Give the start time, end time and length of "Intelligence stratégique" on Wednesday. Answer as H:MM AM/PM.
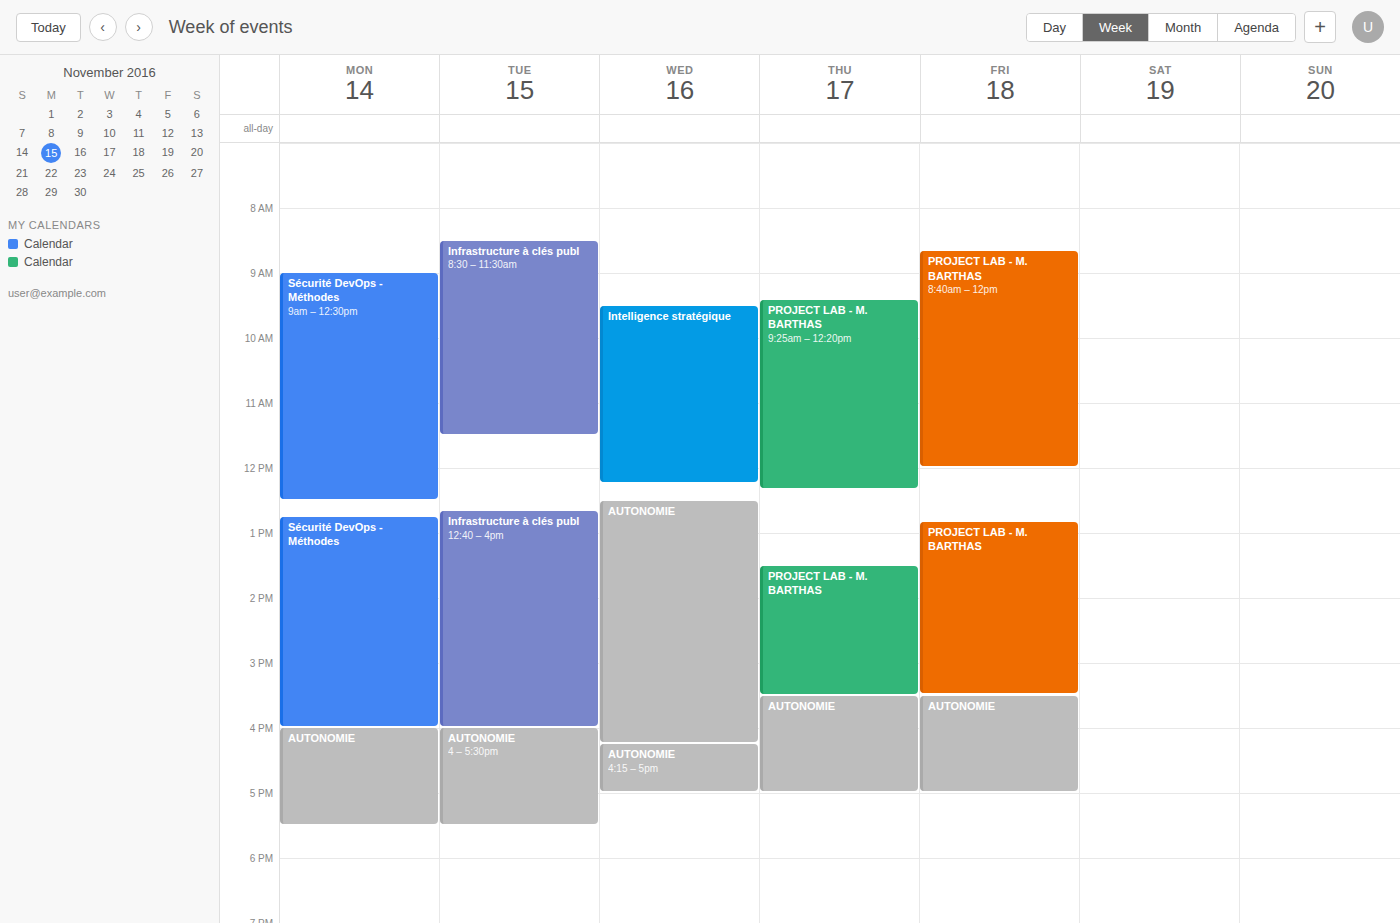
9:30 AM to 12:15 PM, 2 hours 45 minutes